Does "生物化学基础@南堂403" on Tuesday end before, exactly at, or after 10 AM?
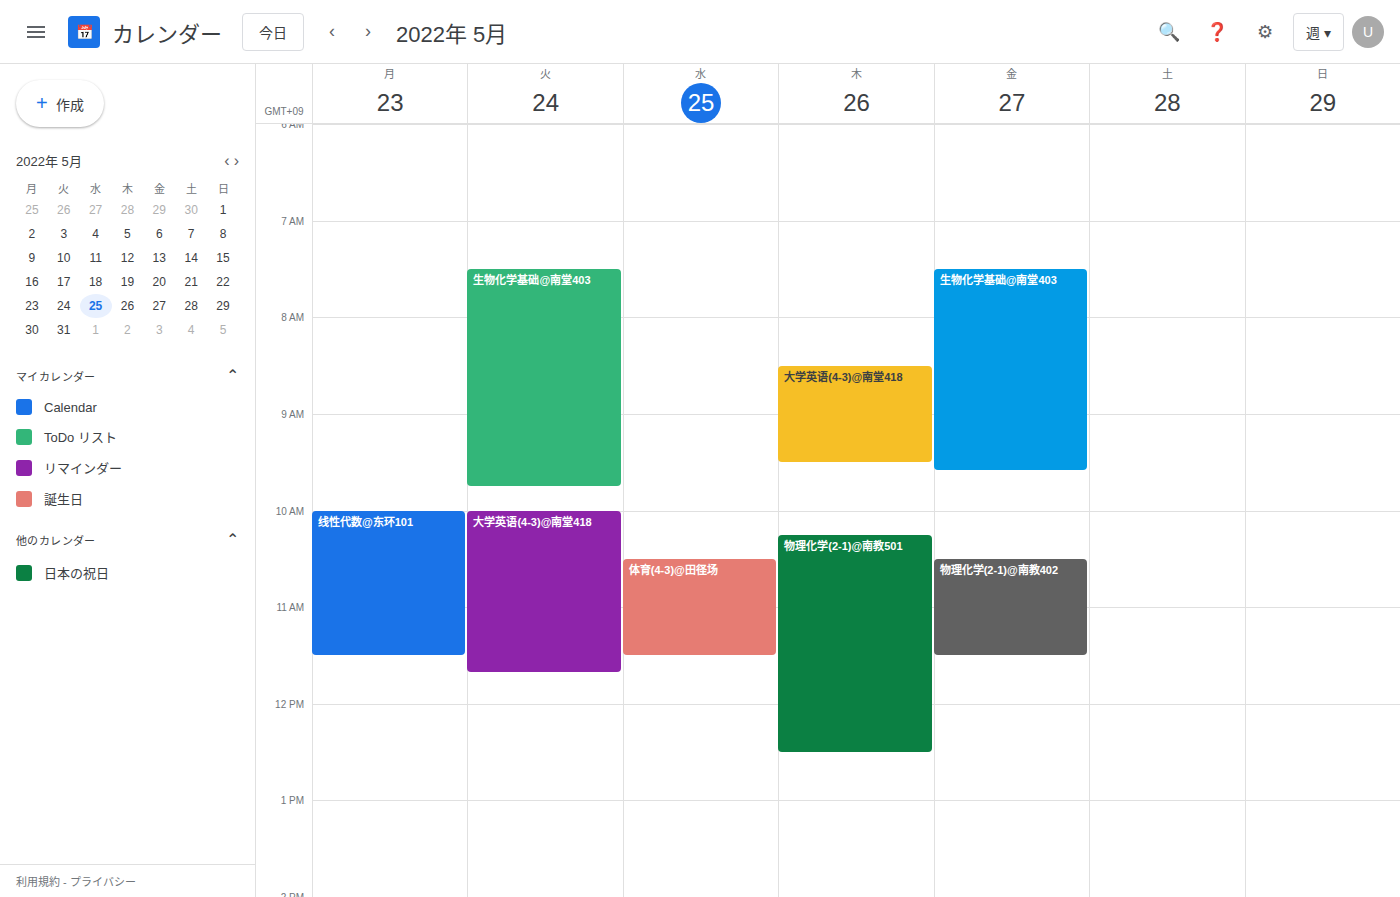
9:45 AM -- before 10 AM, 15 minutes above the 10 AM line.